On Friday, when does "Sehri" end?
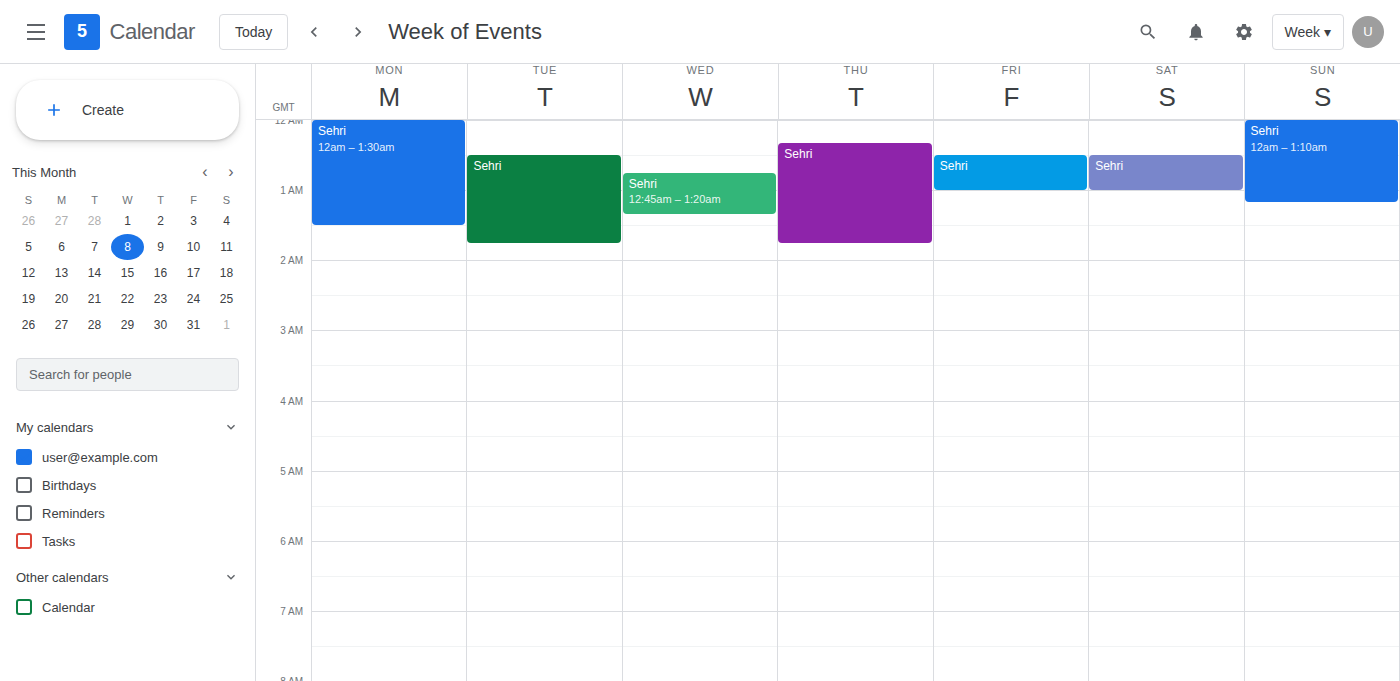
1:00 AM